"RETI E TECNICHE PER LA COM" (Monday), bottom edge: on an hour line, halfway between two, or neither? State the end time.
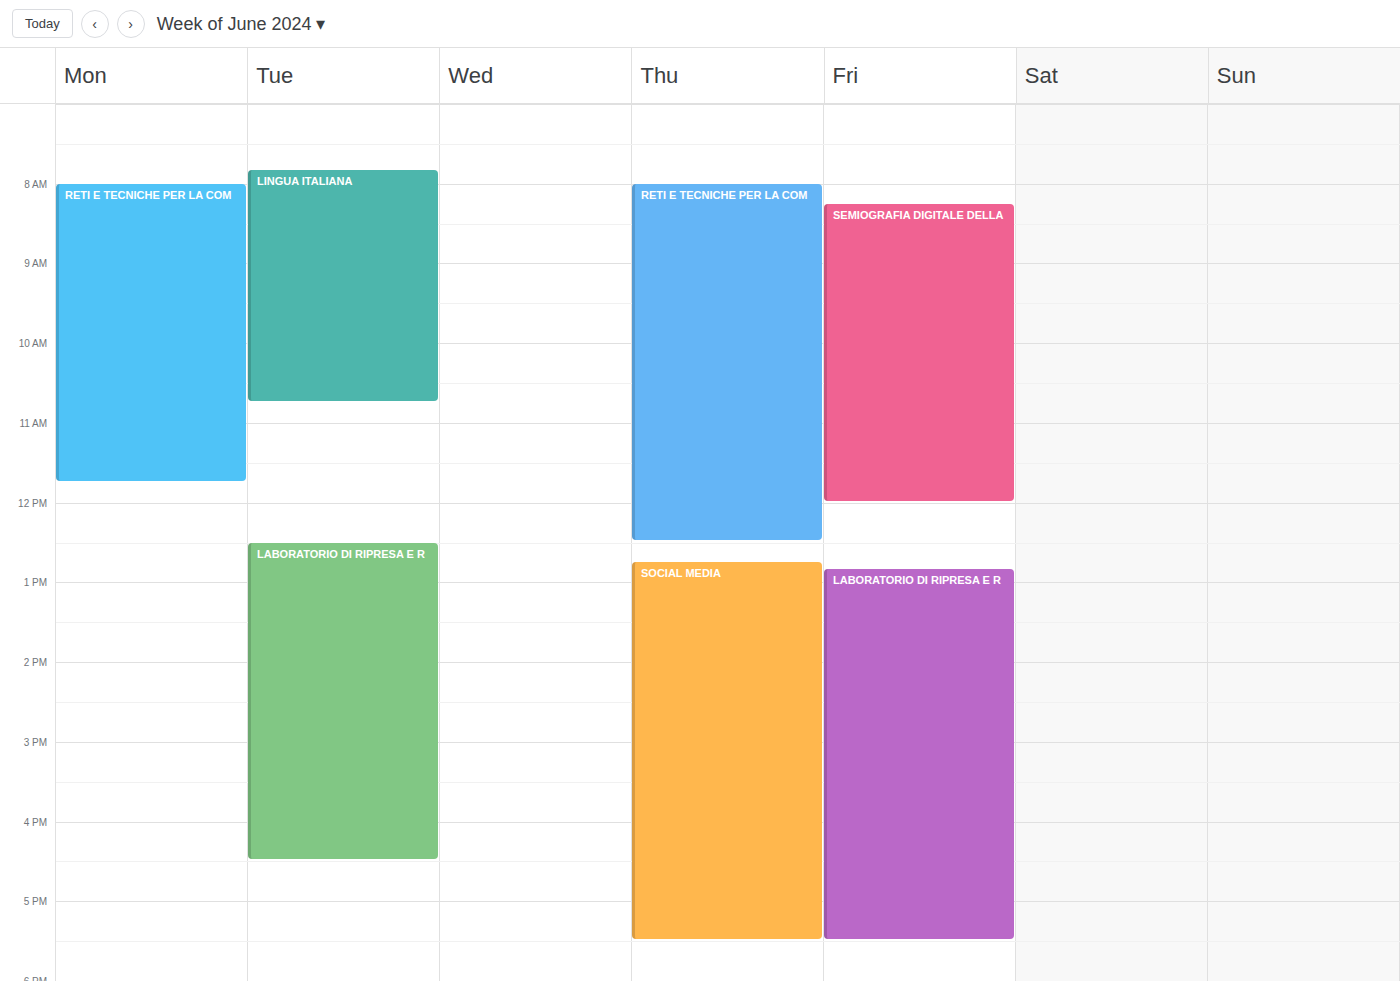
11:45 -- neither: three quarters of the way from the 11:00 line to the 12:00 line.